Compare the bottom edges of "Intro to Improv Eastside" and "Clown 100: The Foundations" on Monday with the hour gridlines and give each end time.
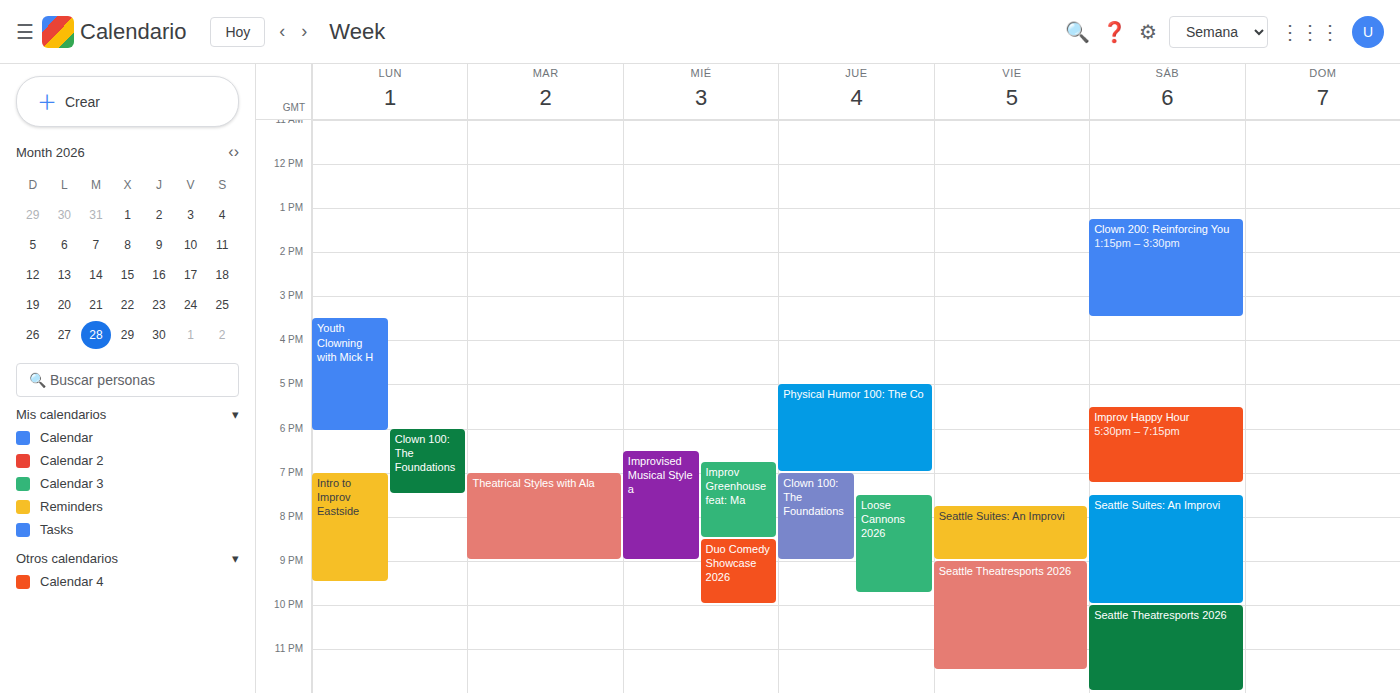
"Intro to Improv Eastside": 9:30 PM, halfway between the 9 PM and 10 PM lines. "Clown 100: The Foundations": 7:30 PM, halfway between the 7 PM and 8 PM lines.